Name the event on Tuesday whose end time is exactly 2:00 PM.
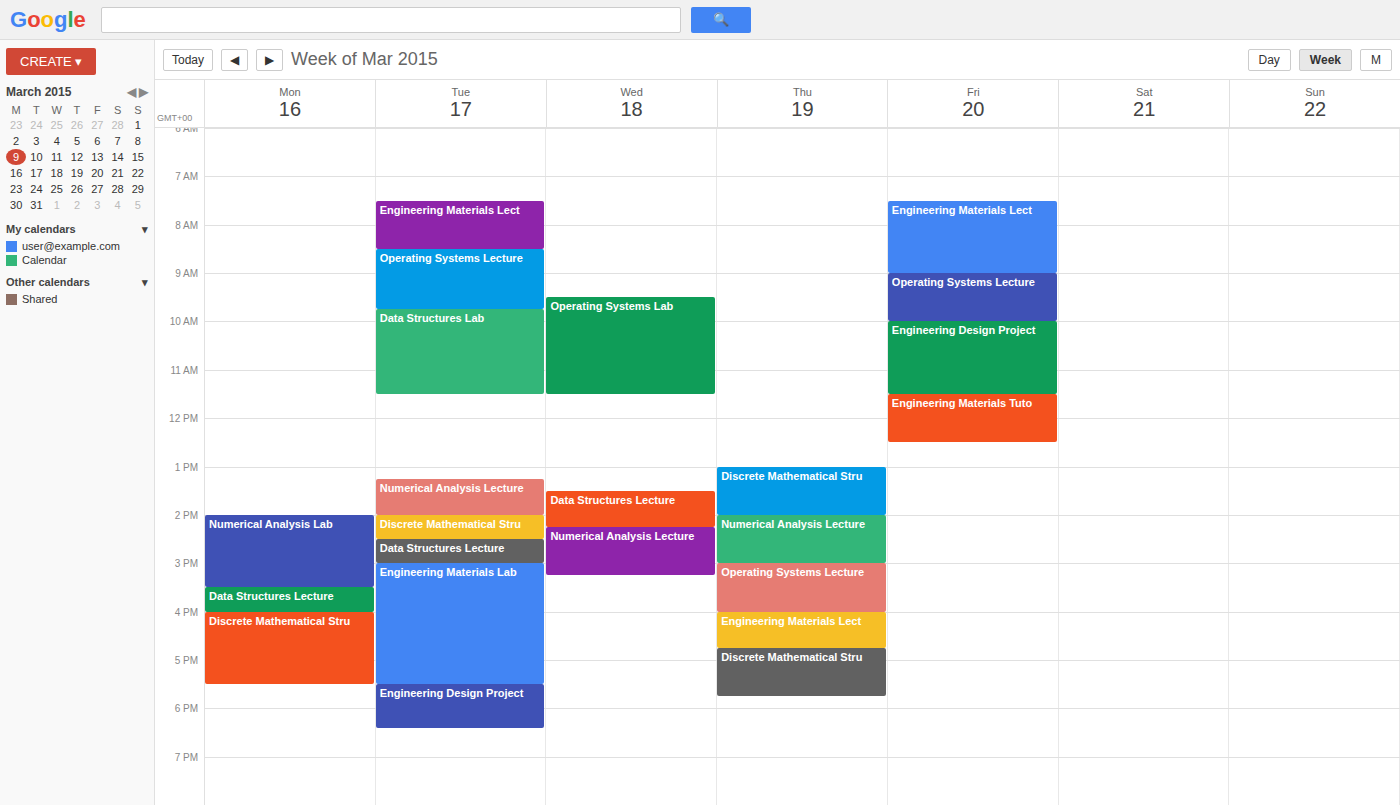
"Numerical Analysis Lecture"